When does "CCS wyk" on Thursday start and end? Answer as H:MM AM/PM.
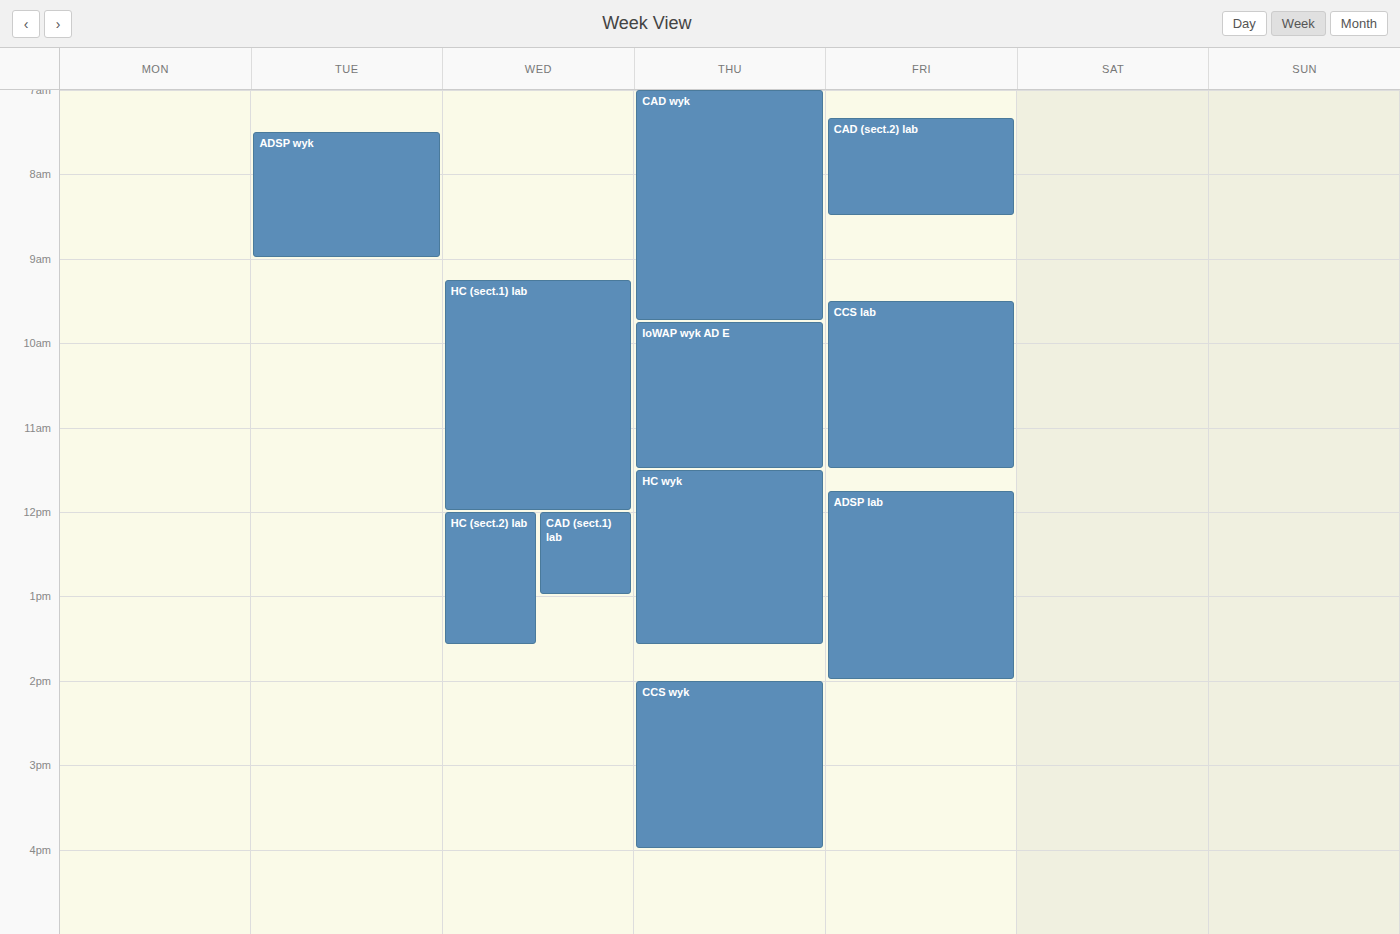
2:00 PM to 4:00 PM